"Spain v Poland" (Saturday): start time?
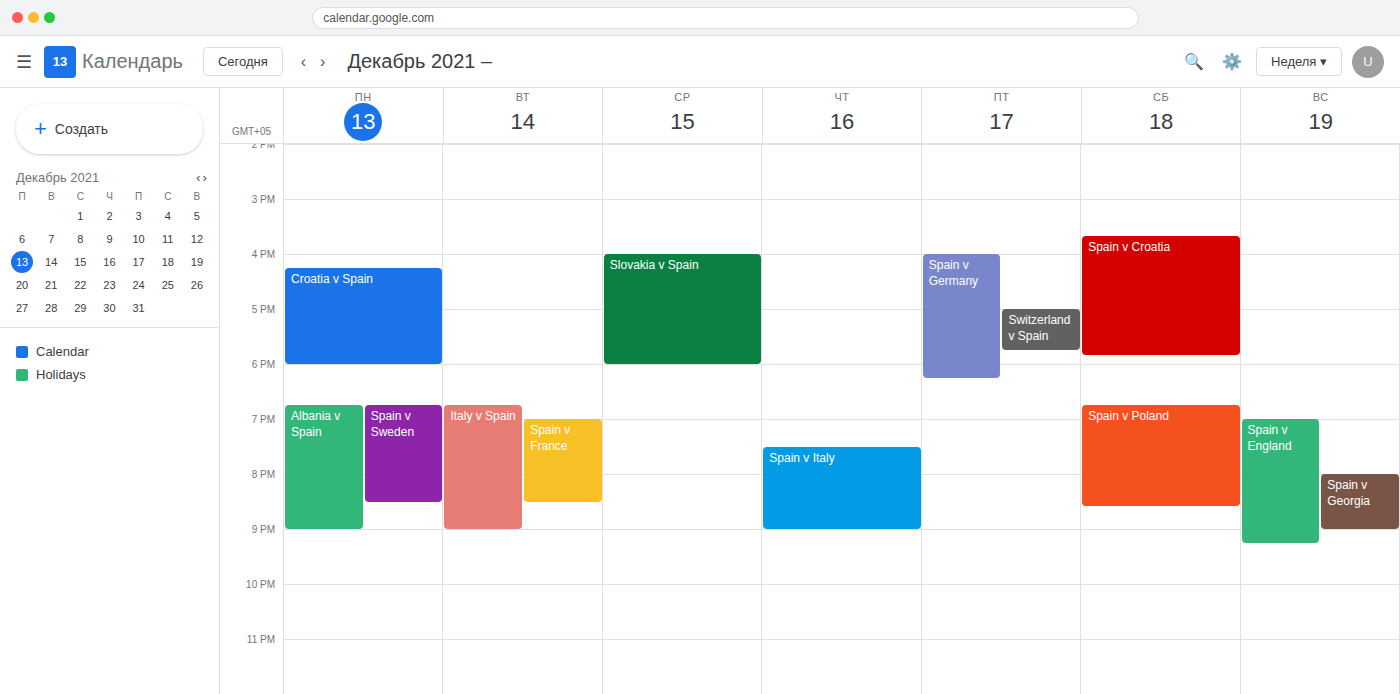
18:45